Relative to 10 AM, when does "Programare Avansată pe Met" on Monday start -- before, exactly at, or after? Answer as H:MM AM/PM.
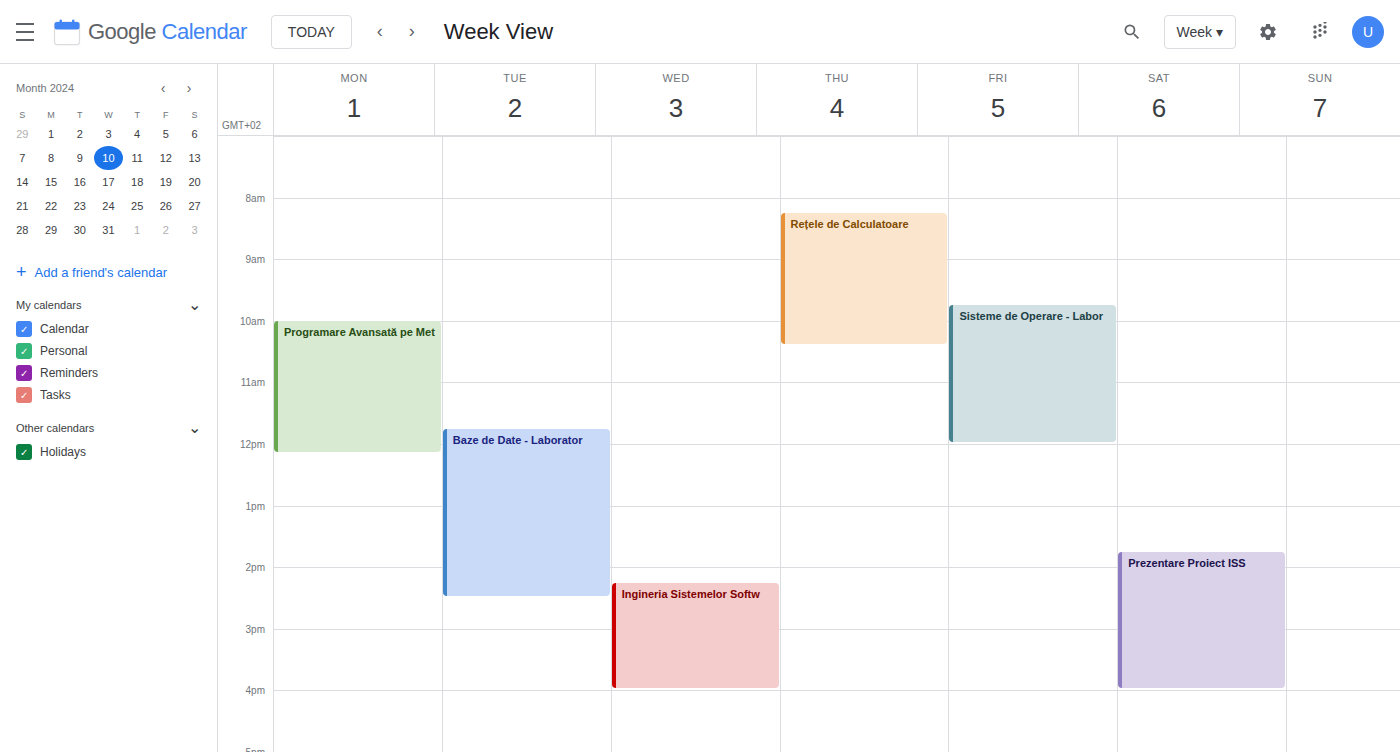
10:00 AM -- exactly at 10 AM, on the 10 AM line.